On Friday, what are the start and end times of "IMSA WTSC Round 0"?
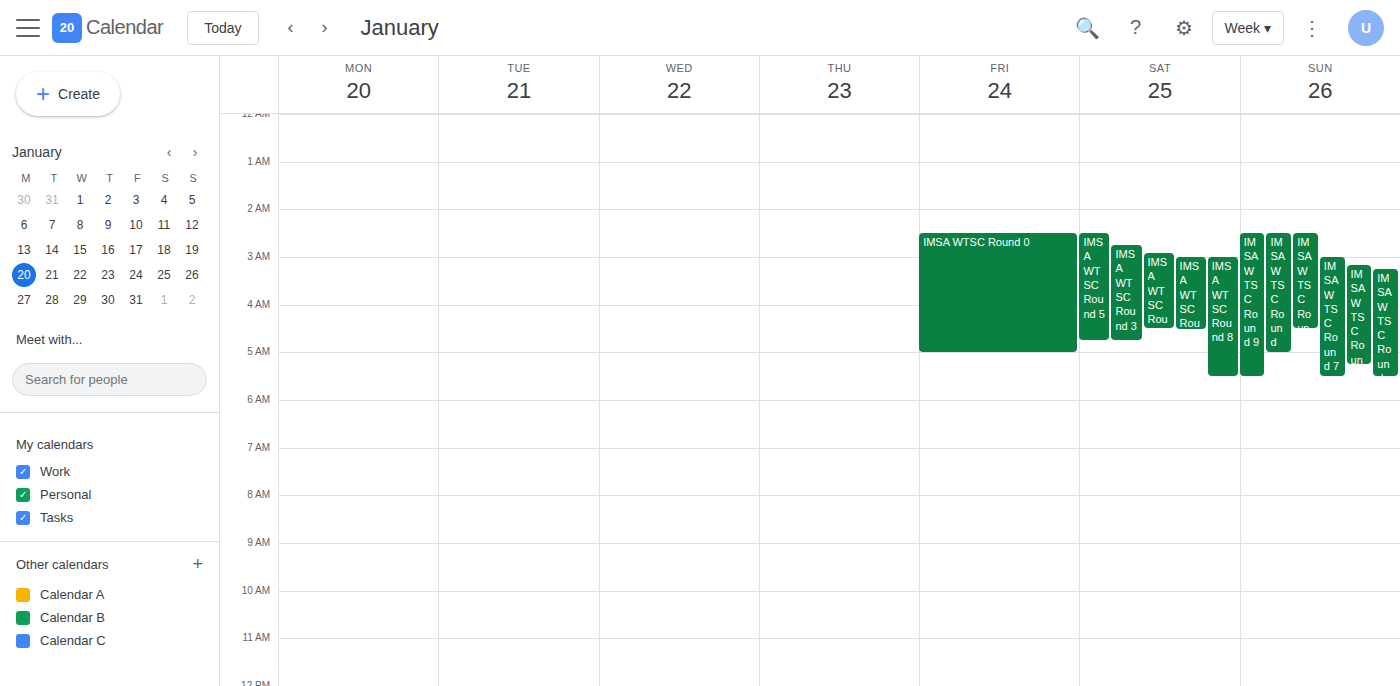
02:30 to 05:00